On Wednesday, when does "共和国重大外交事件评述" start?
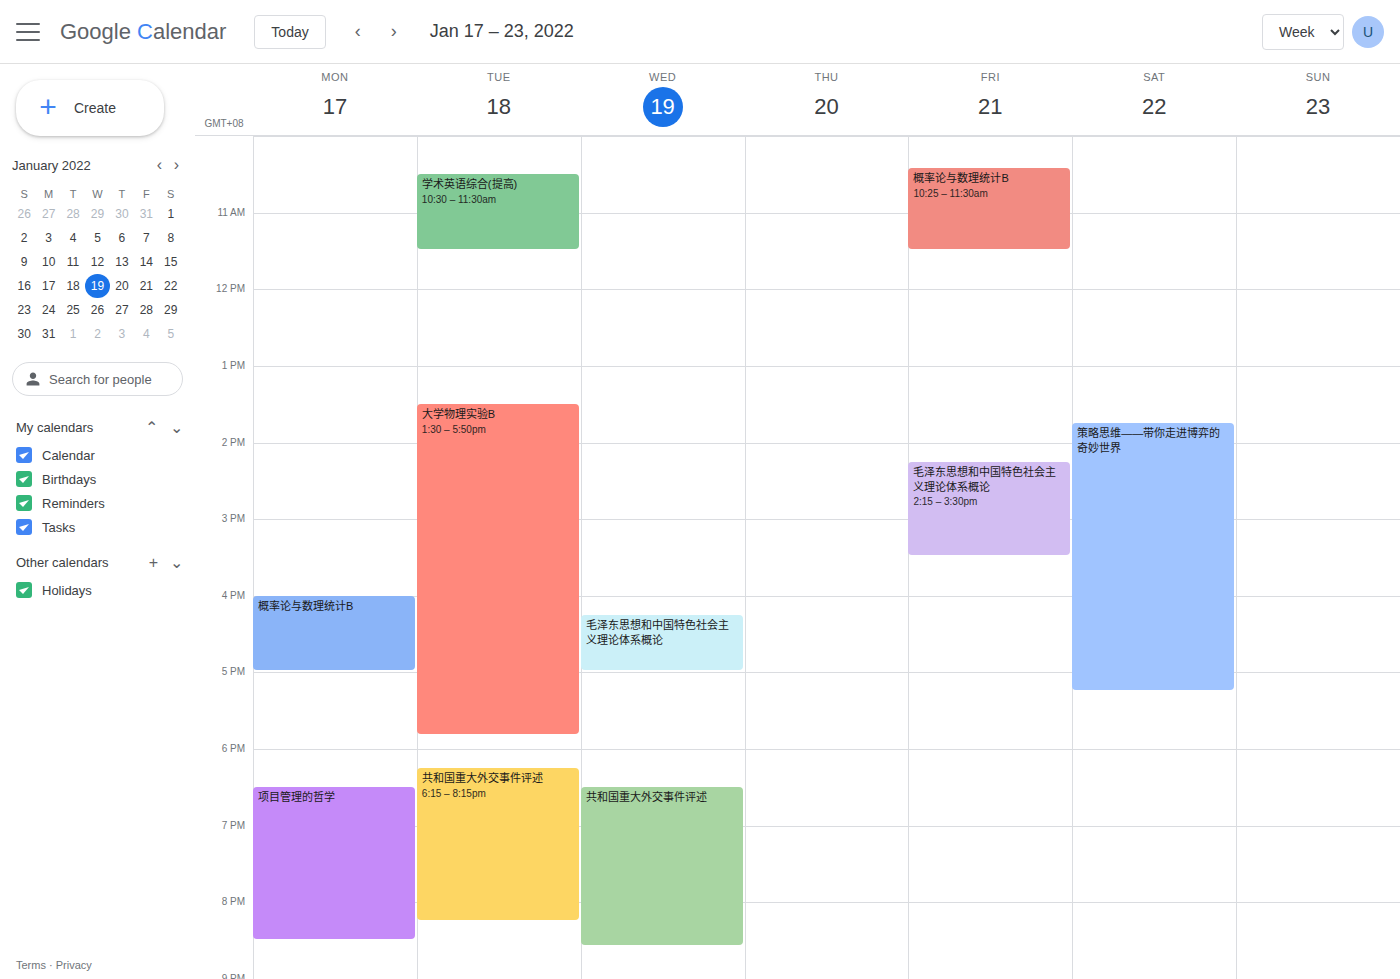
18:30